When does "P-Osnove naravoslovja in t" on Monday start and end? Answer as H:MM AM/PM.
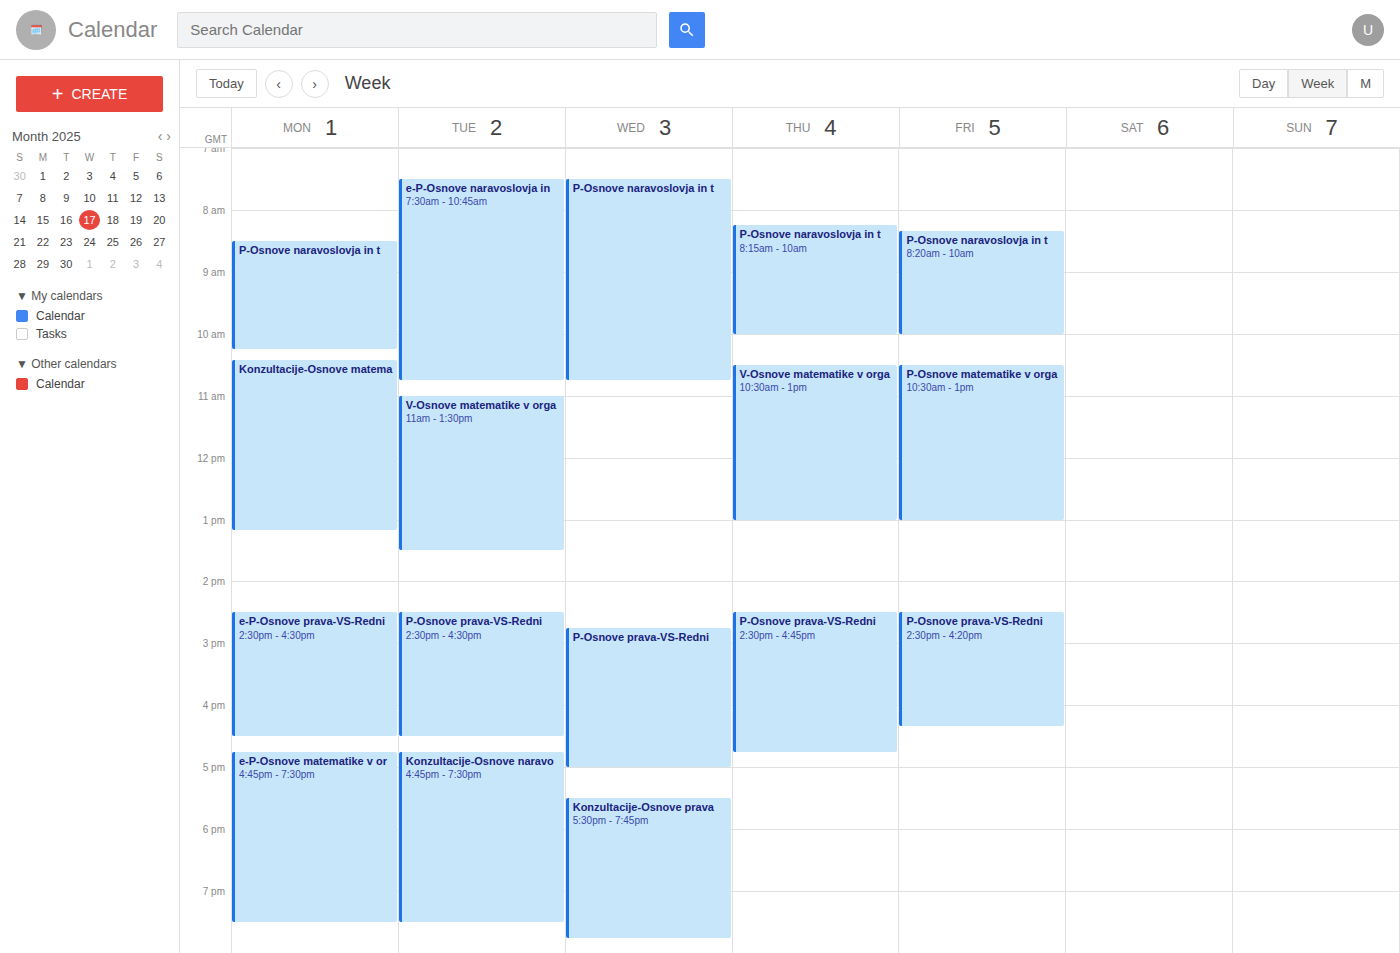
8:30 AM to 10:15 AM